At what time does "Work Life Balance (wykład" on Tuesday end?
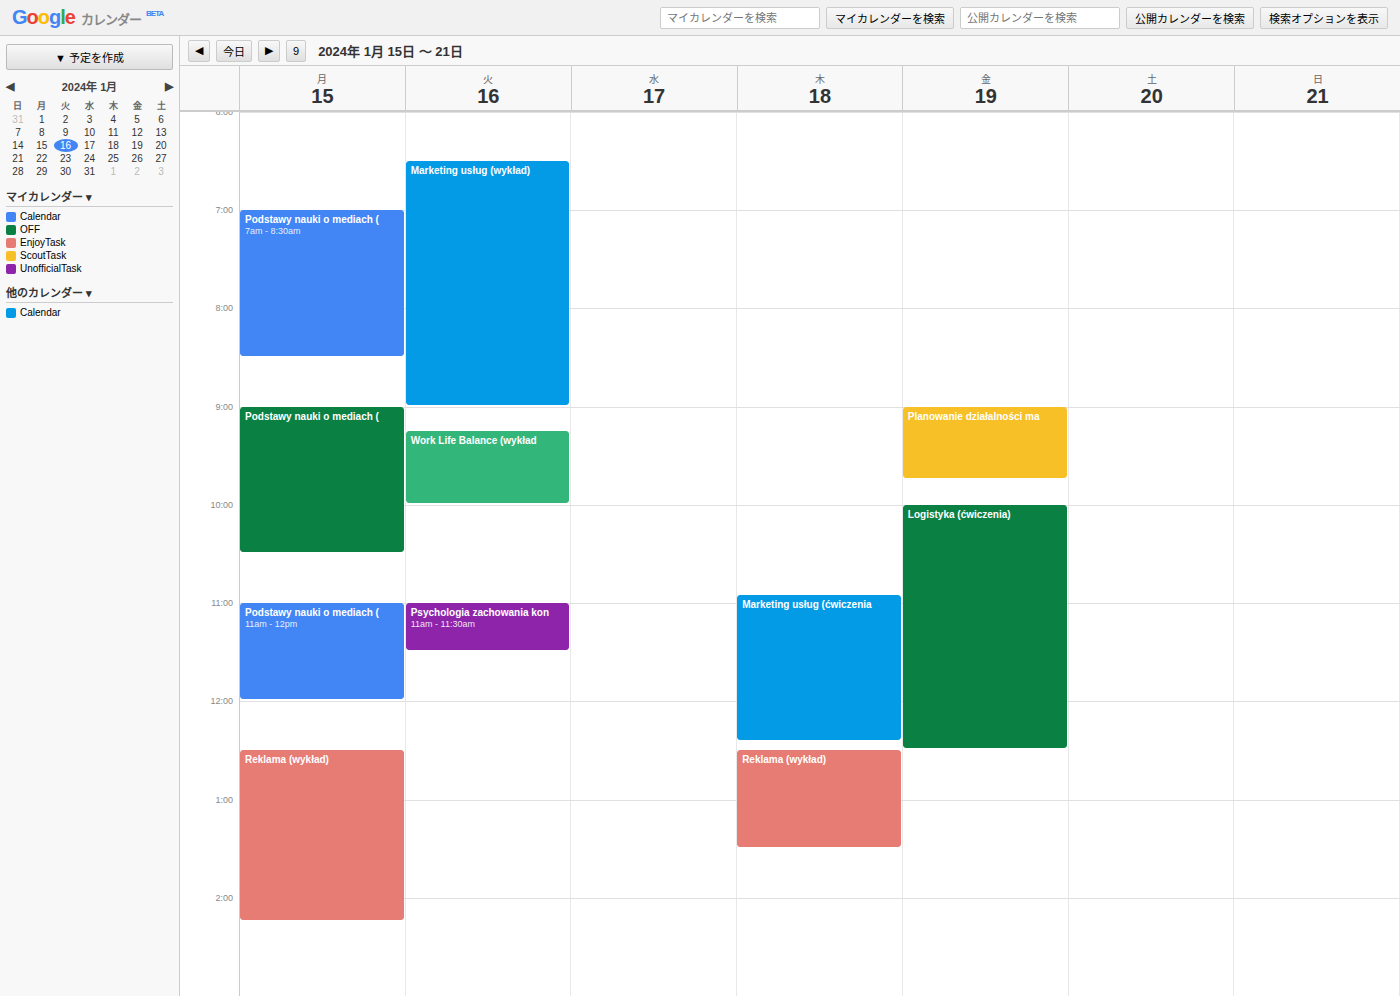
10:00 AM